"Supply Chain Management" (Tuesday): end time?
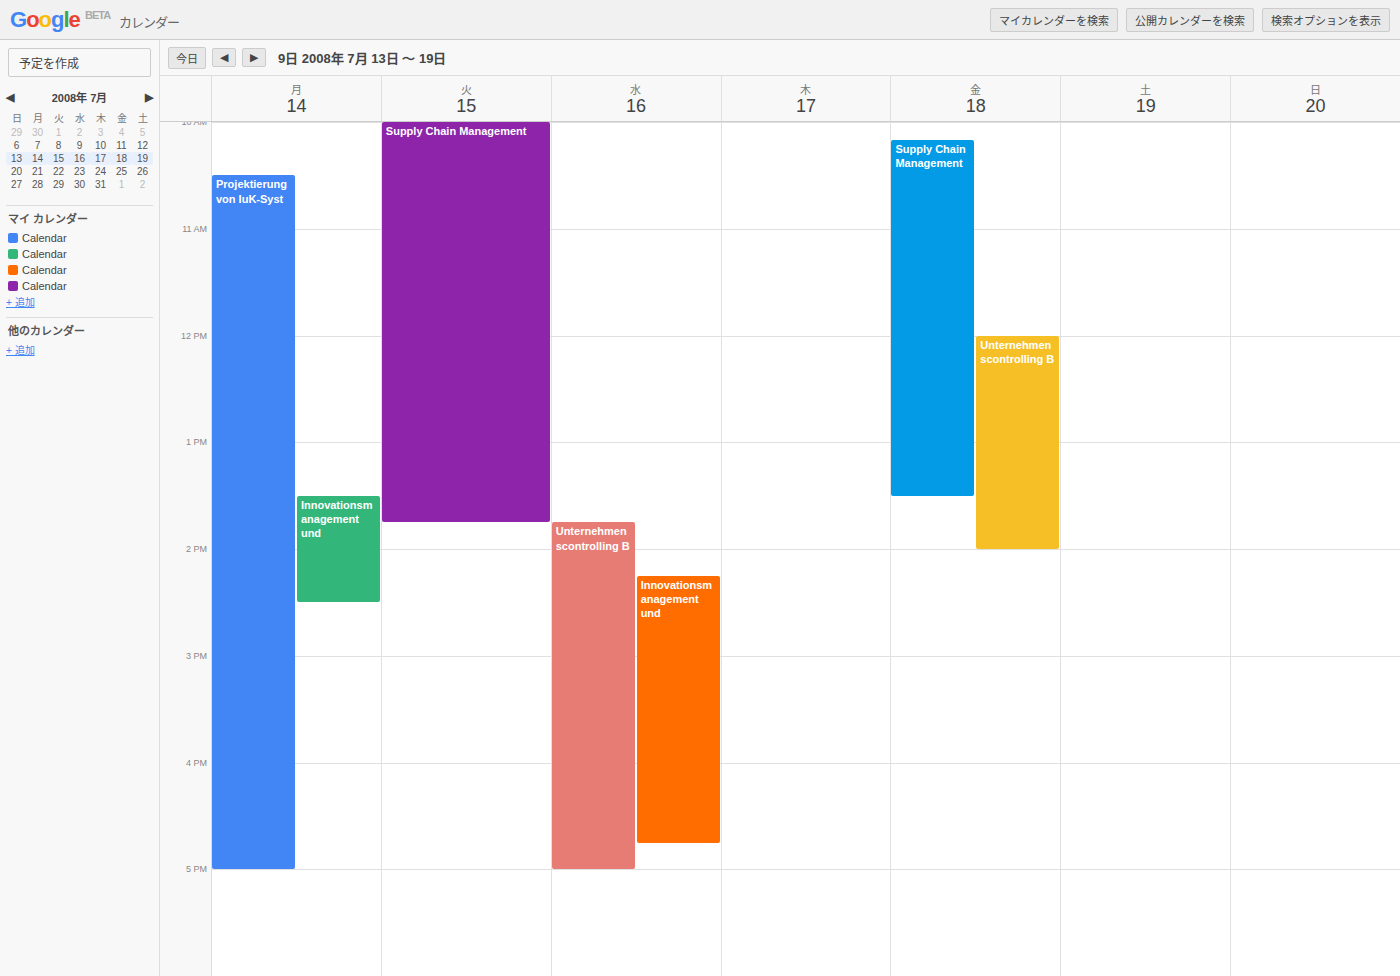
1:45 PM